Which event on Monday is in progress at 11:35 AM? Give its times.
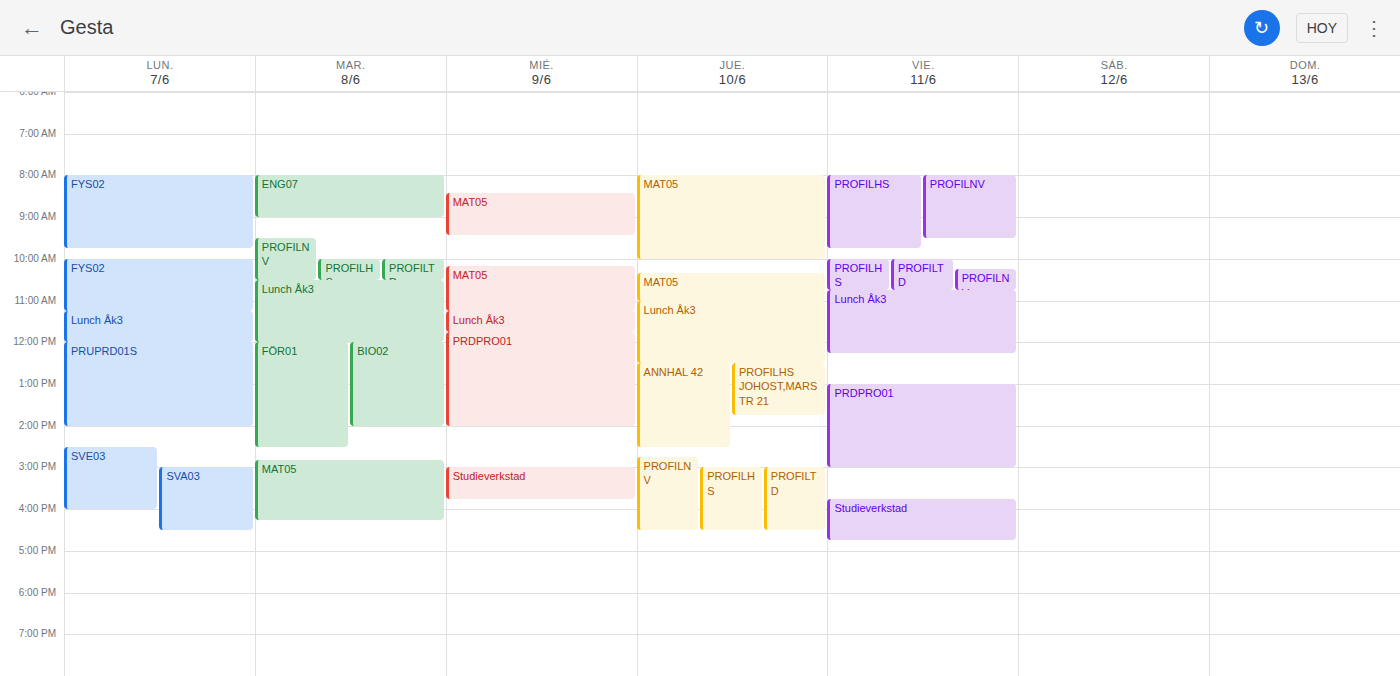
"Lunch Åk3", 11:15 AM to 12:00 PM